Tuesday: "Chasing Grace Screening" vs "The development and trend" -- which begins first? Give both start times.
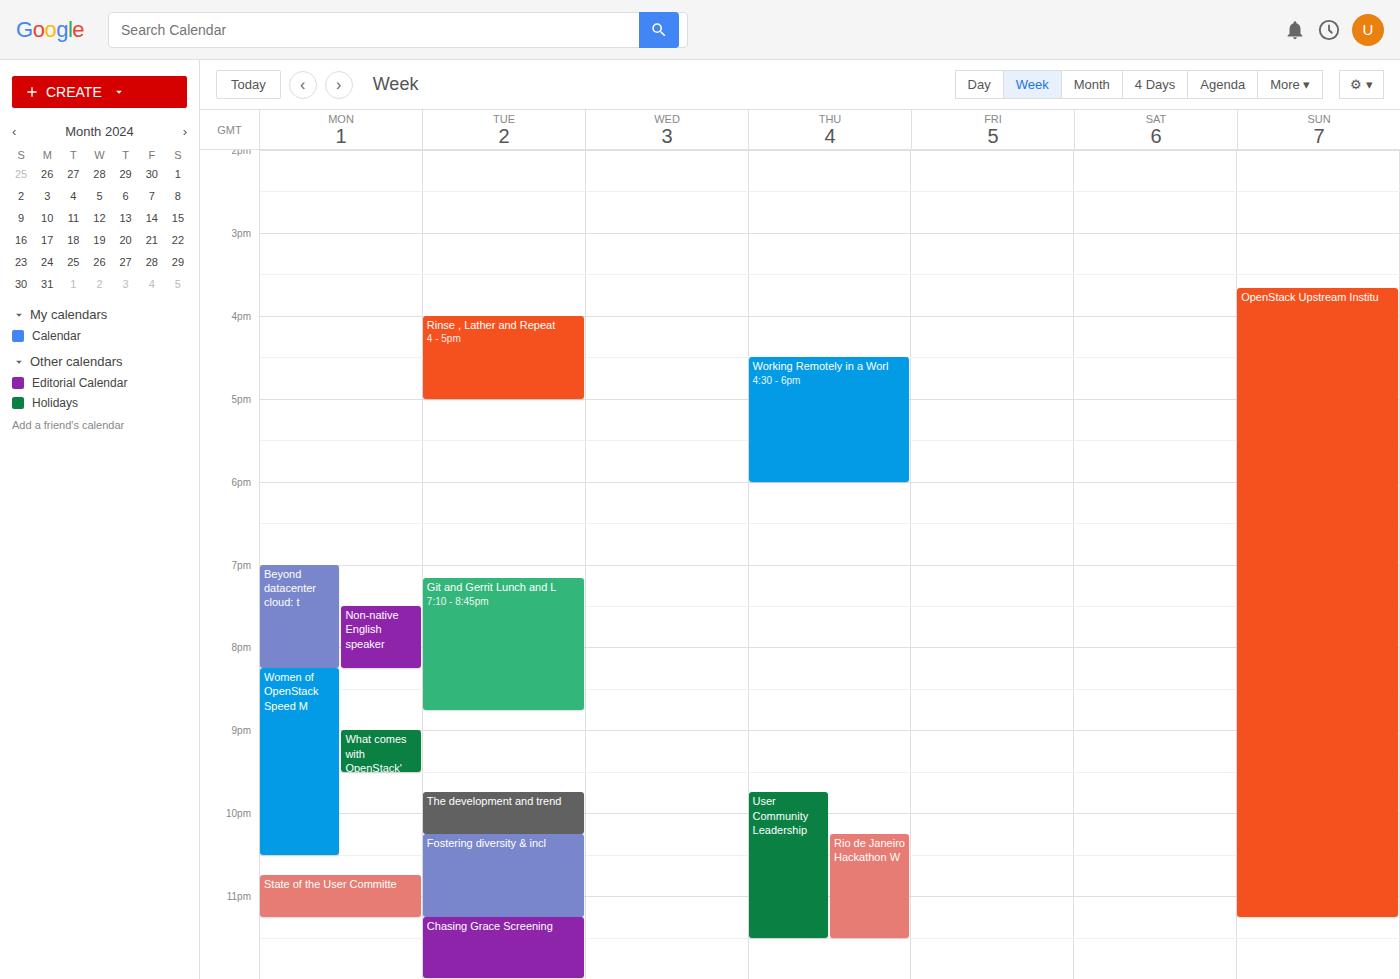
"The development and trend" 9:45 PM; "Chasing Grace Screening" 11:15 PM.